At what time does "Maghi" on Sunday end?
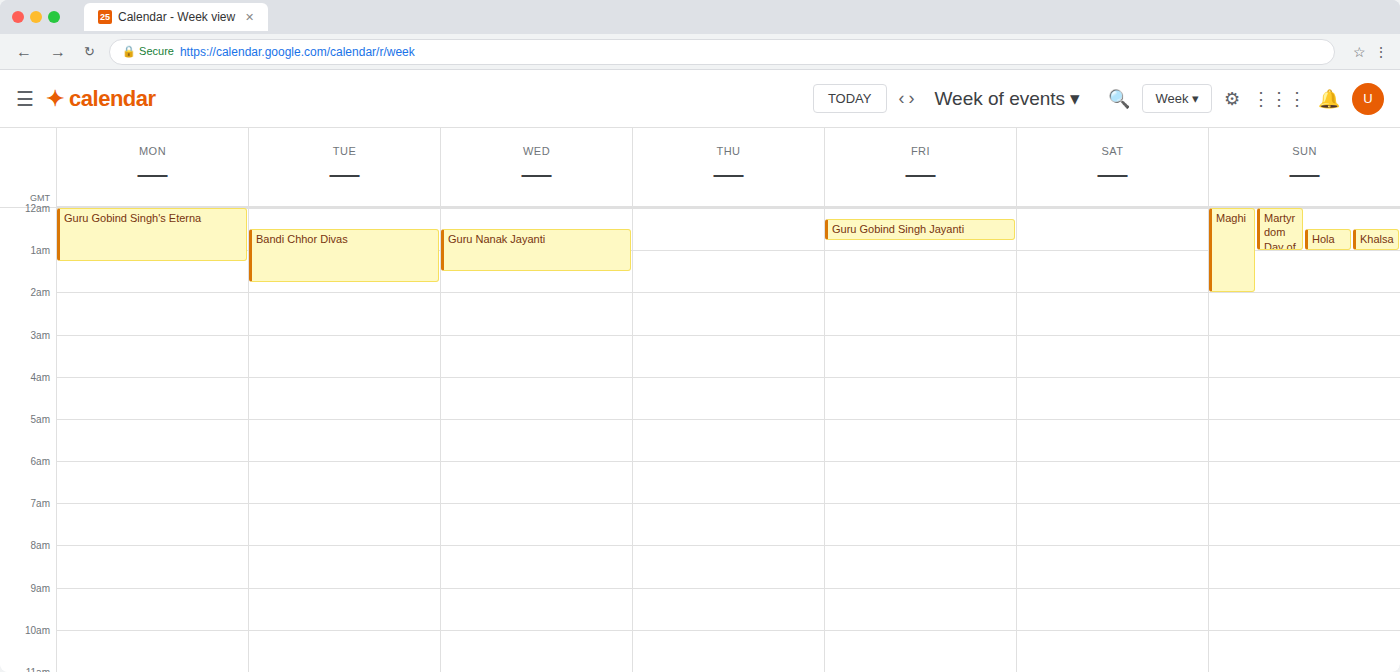
2:00 AM